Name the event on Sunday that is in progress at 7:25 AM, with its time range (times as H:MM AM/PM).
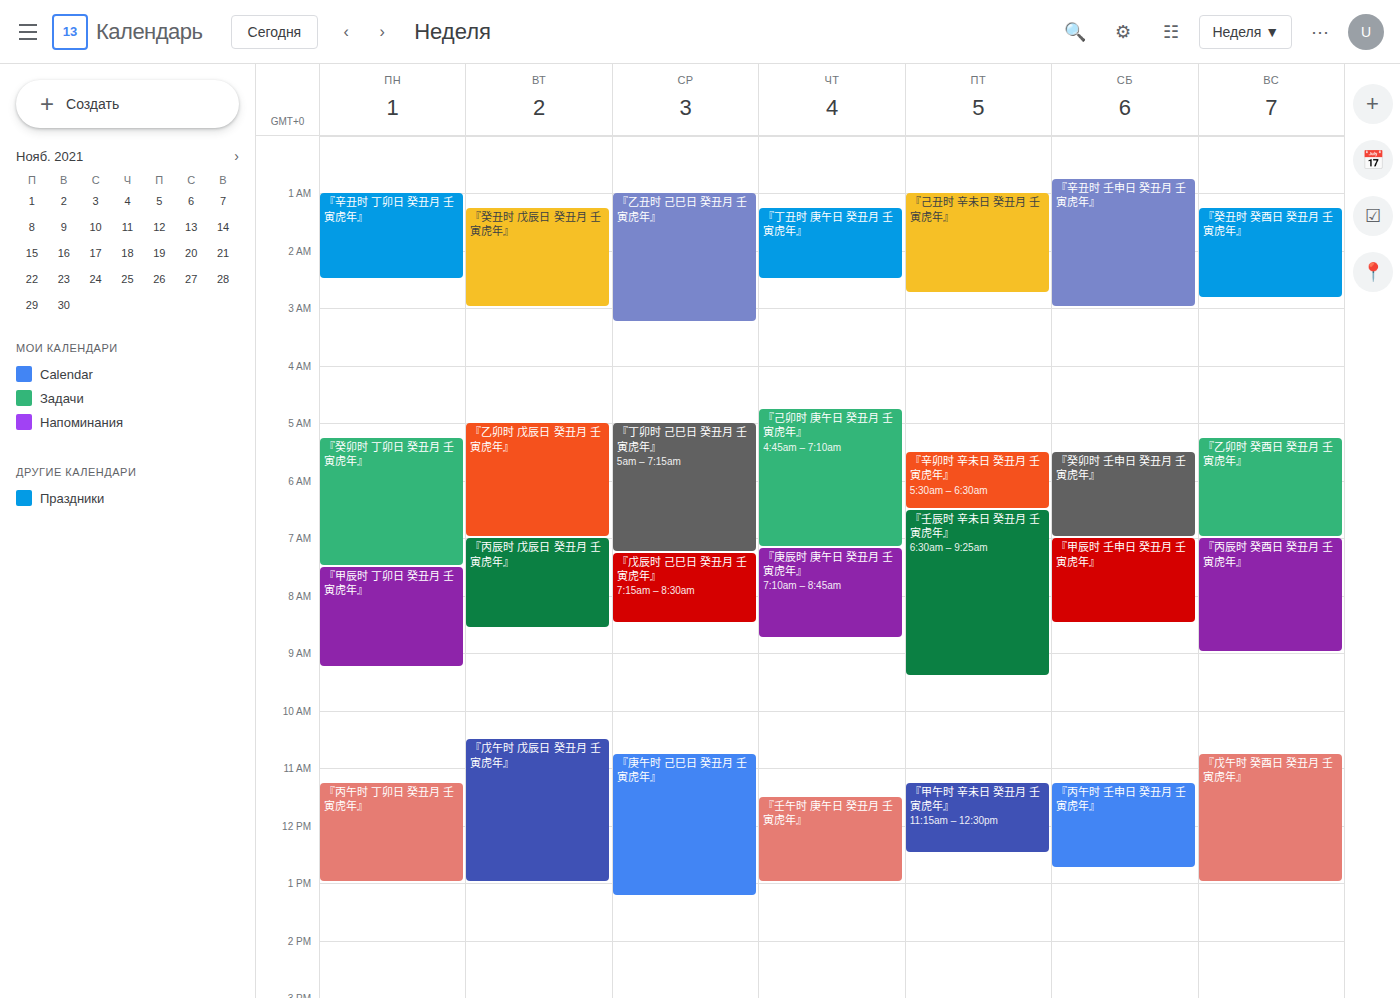
"『丙辰时 癸酉日 癸丑月 壬寅虎年』", 7:00 AM to 9:00 AM